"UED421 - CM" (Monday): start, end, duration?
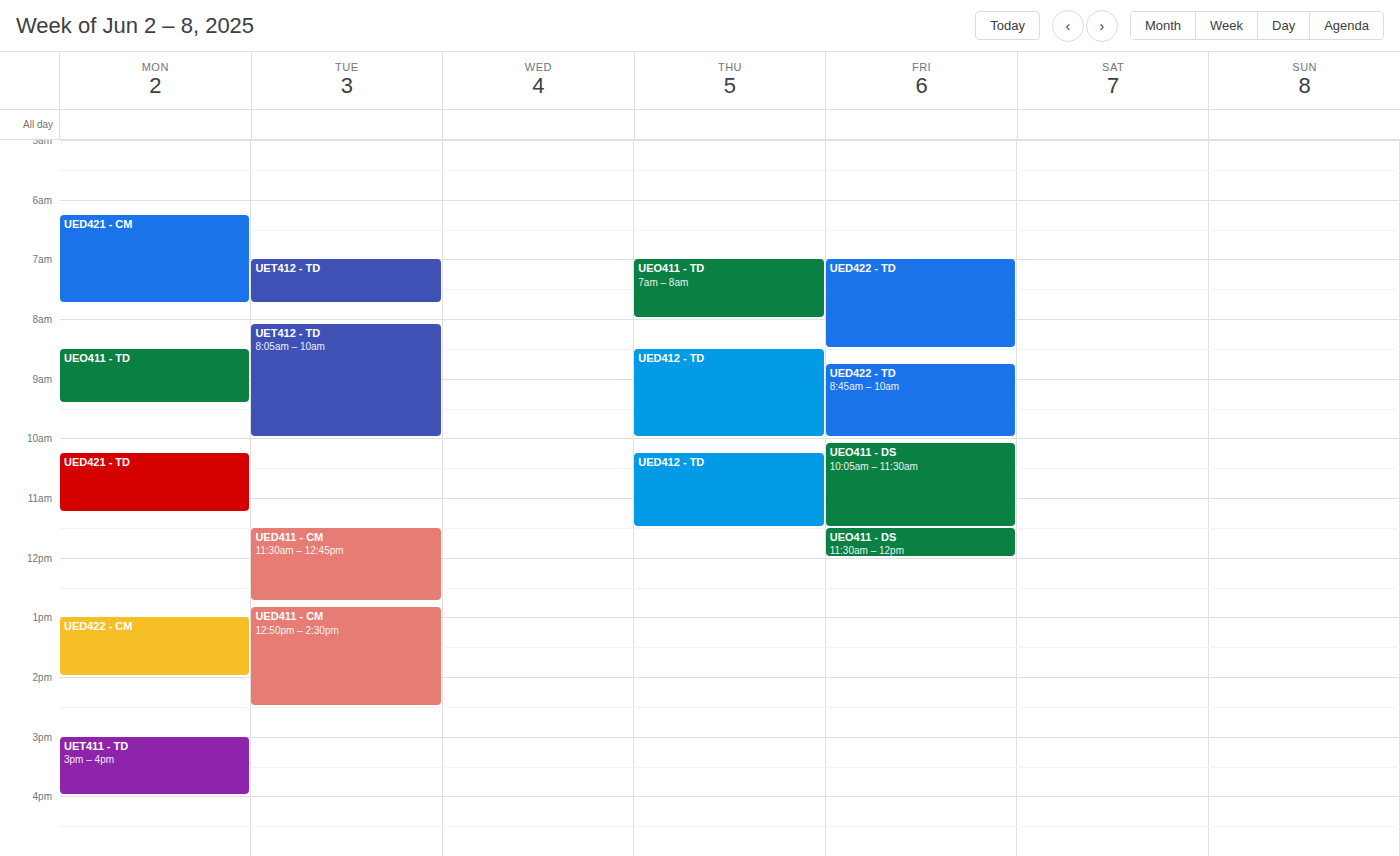
06:15 to 07:45, 1 hour 30 minutes